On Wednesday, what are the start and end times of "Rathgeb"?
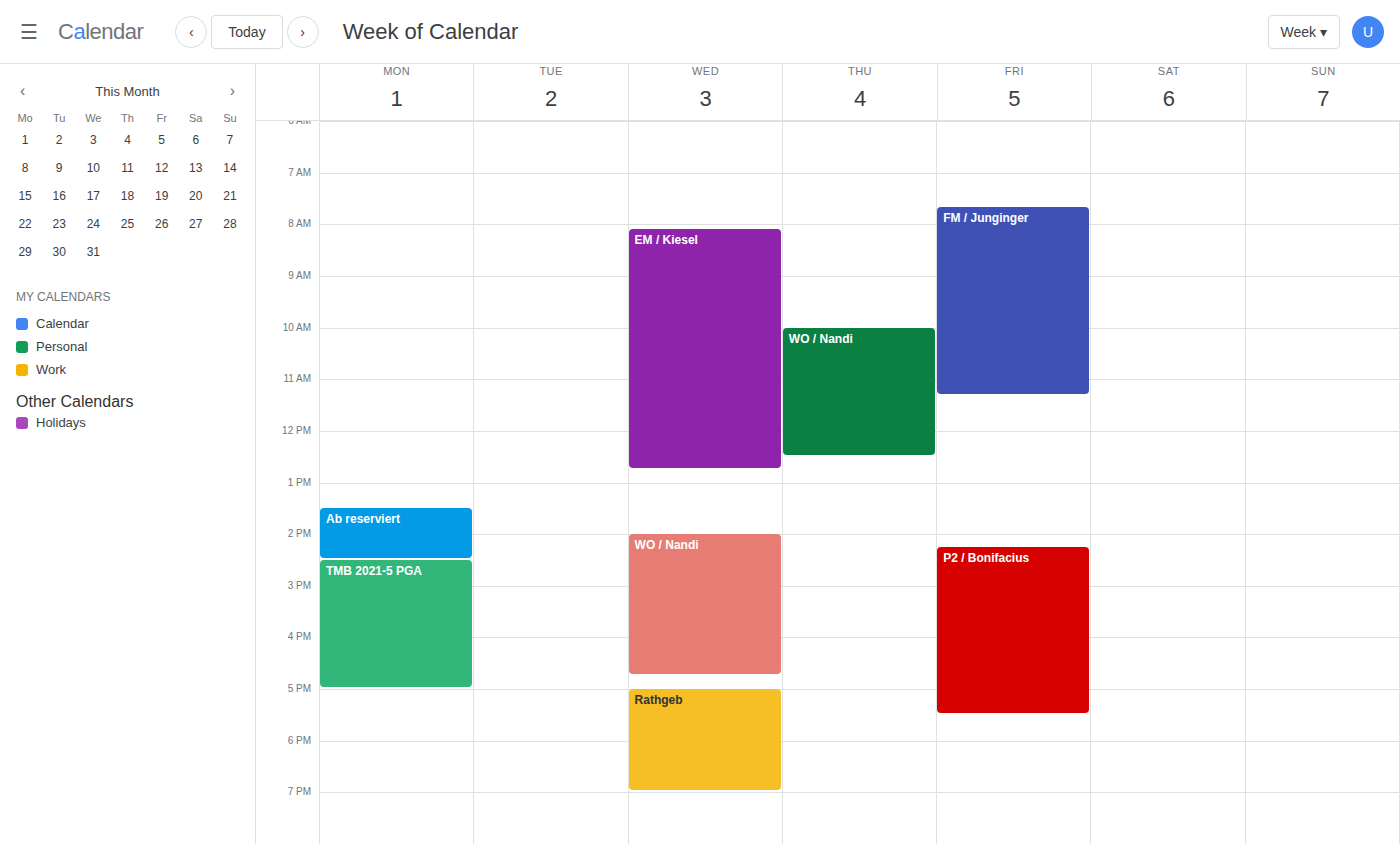
5:00 PM to 7:00 PM